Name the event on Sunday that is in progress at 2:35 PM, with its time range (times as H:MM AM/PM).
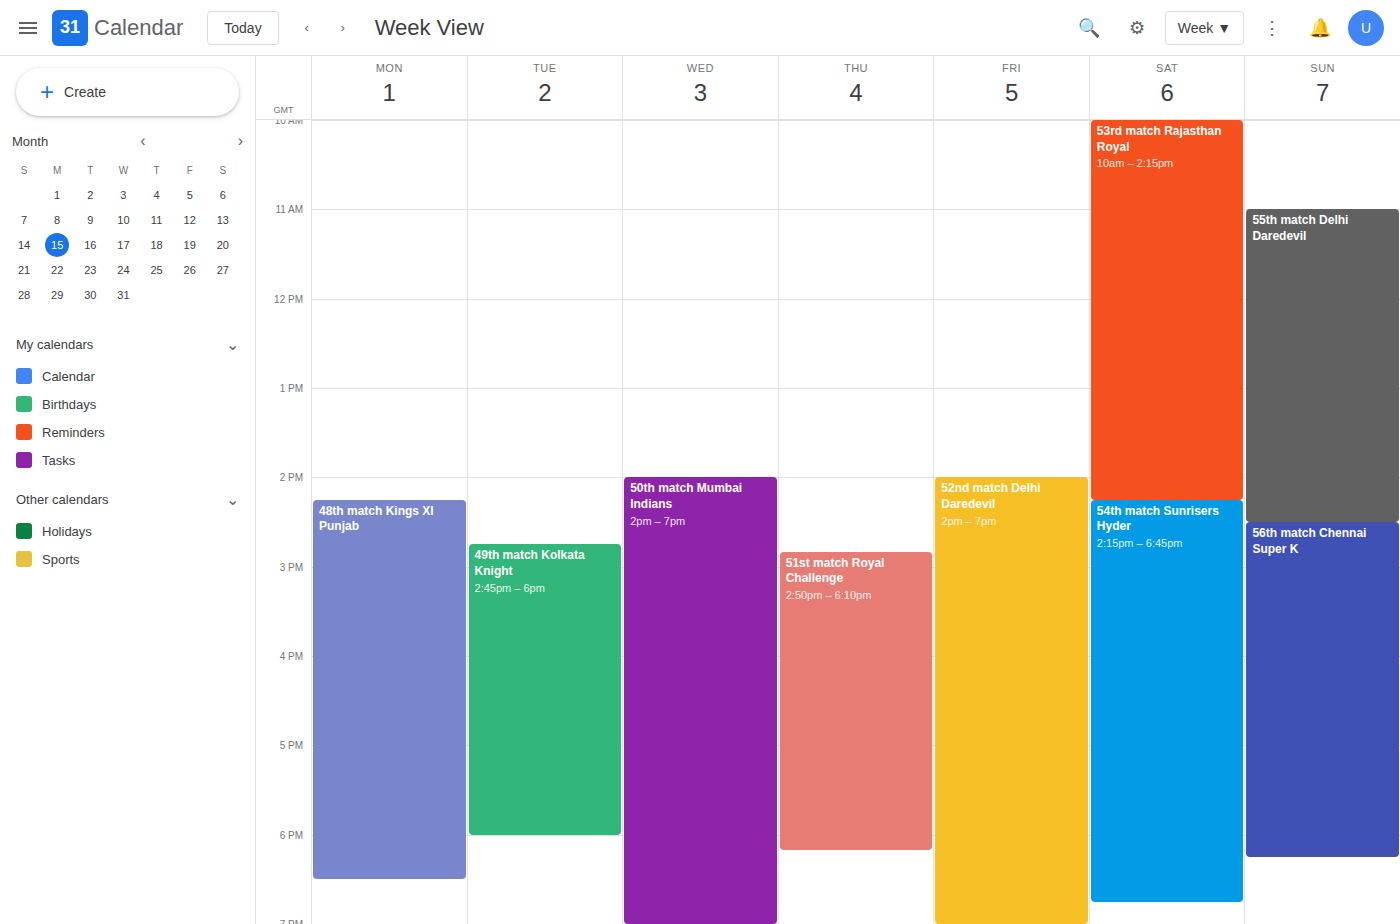
"56th match Chennai Super K", 2:30 PM to 6:15 PM